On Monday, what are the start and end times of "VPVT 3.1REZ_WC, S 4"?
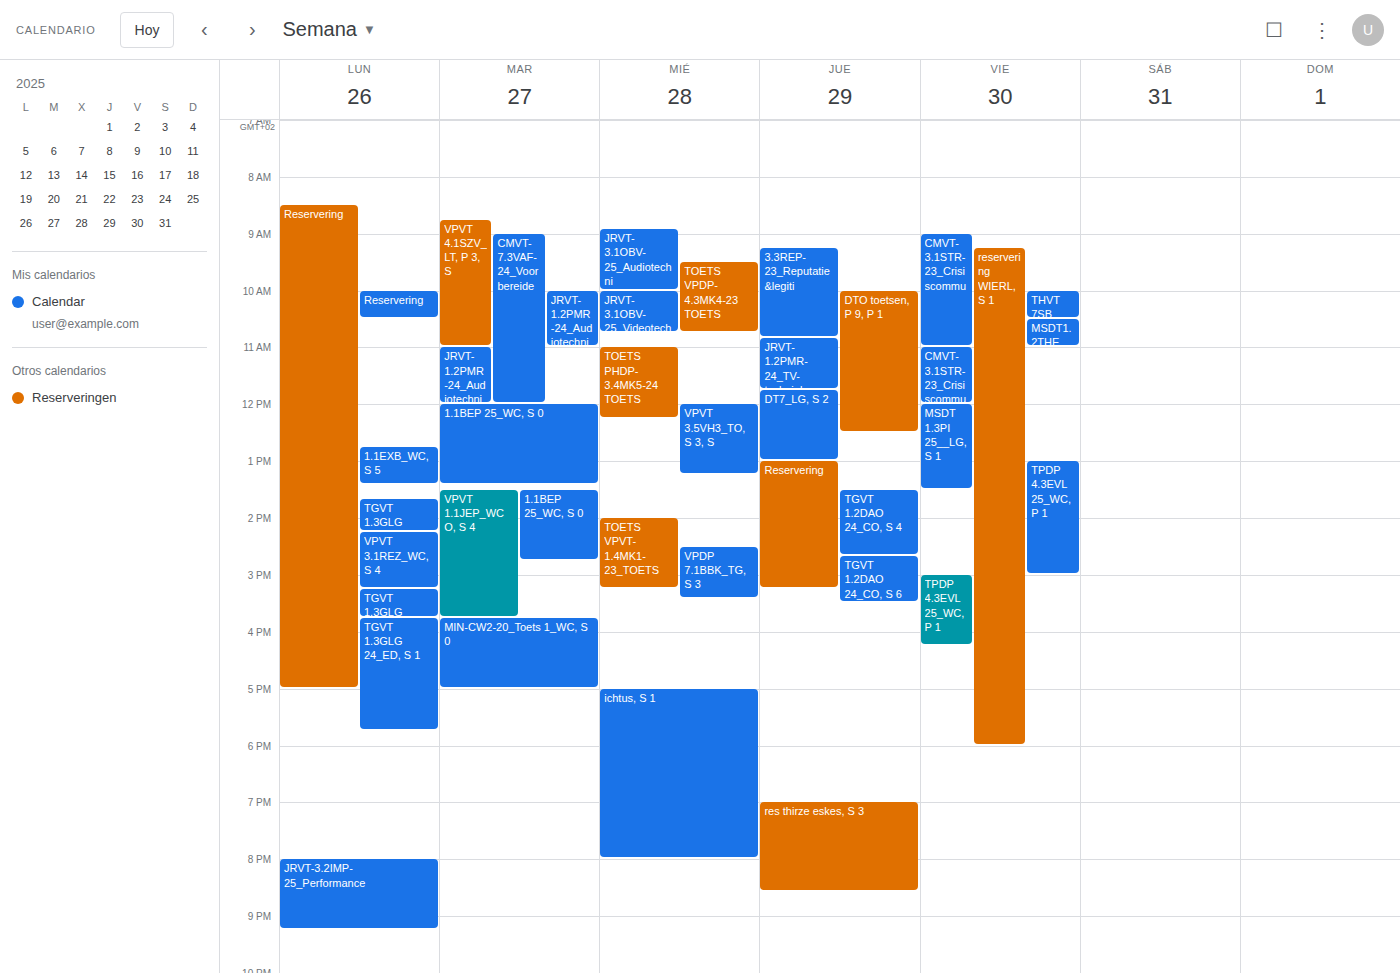
14:15 to 15:15